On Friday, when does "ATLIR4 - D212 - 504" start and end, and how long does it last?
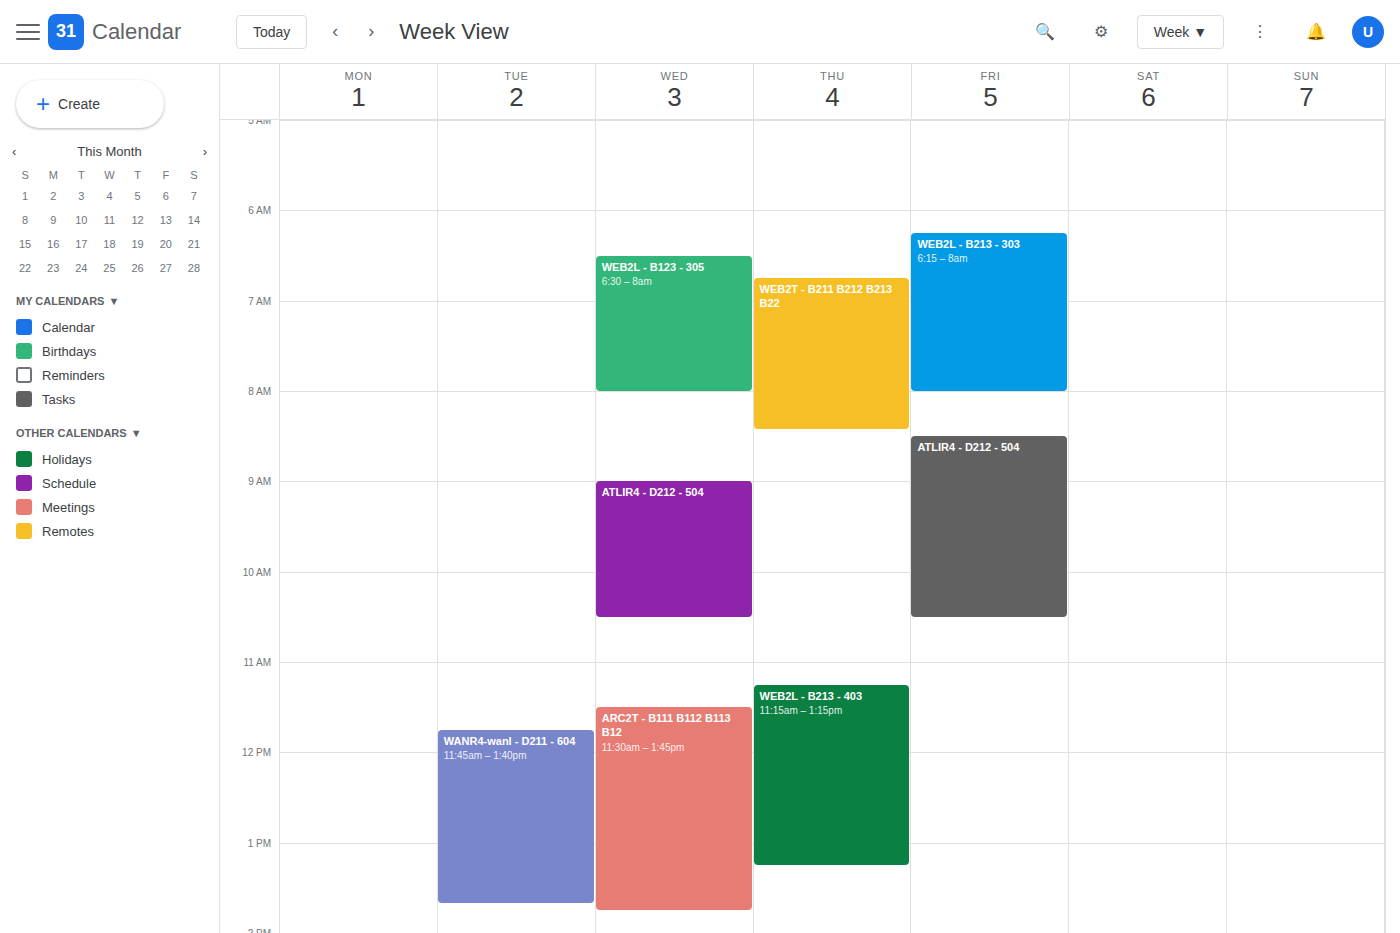
8:30 AM to 10:30 AM, 2 hours